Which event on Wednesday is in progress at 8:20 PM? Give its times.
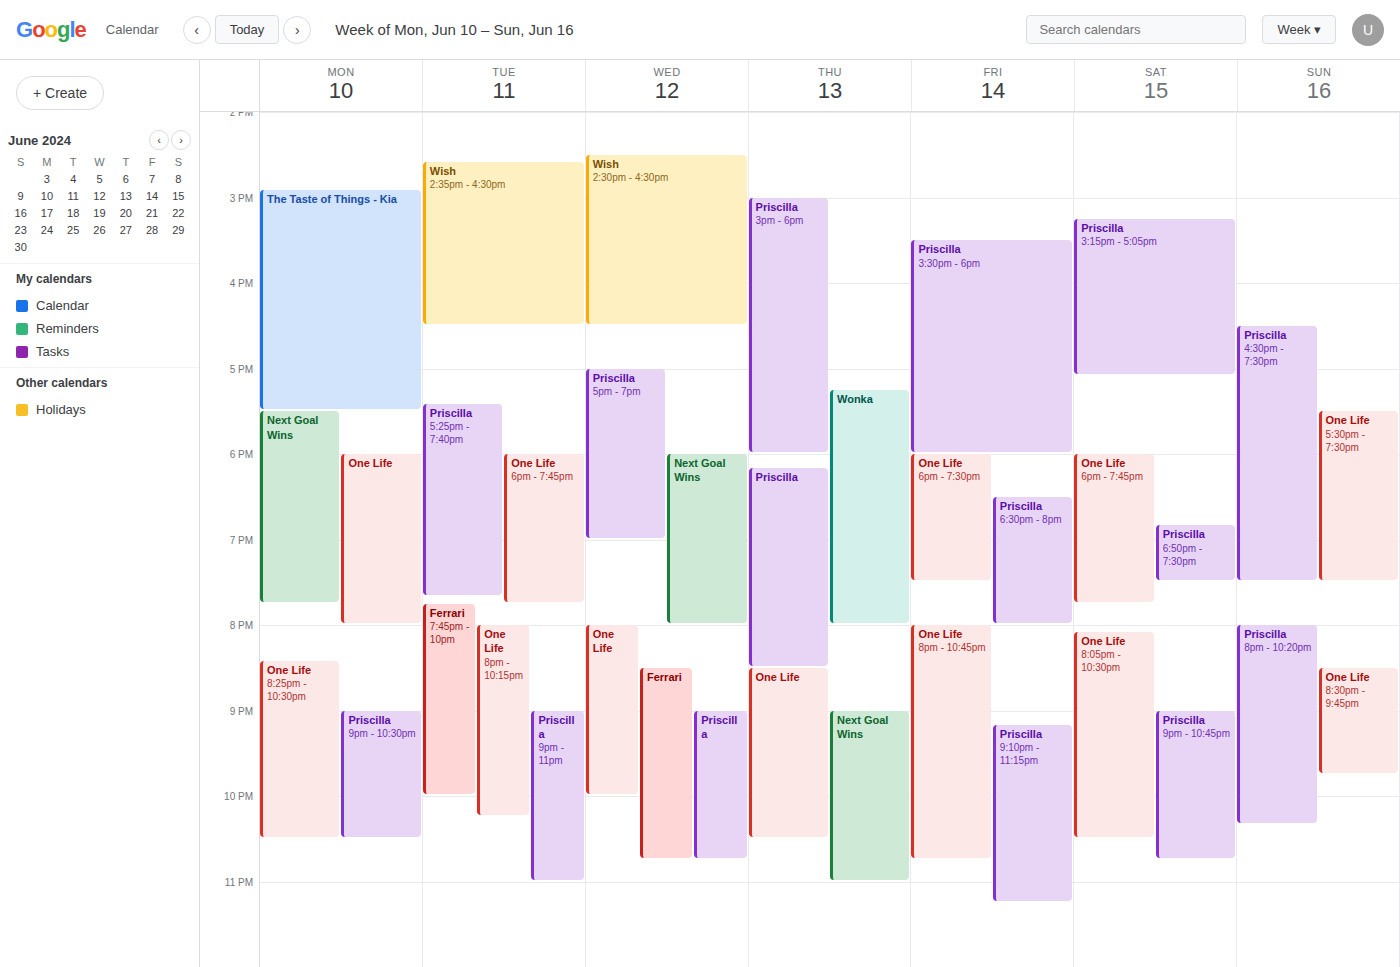
"One Life", 8:00 PM to 10:00 PM